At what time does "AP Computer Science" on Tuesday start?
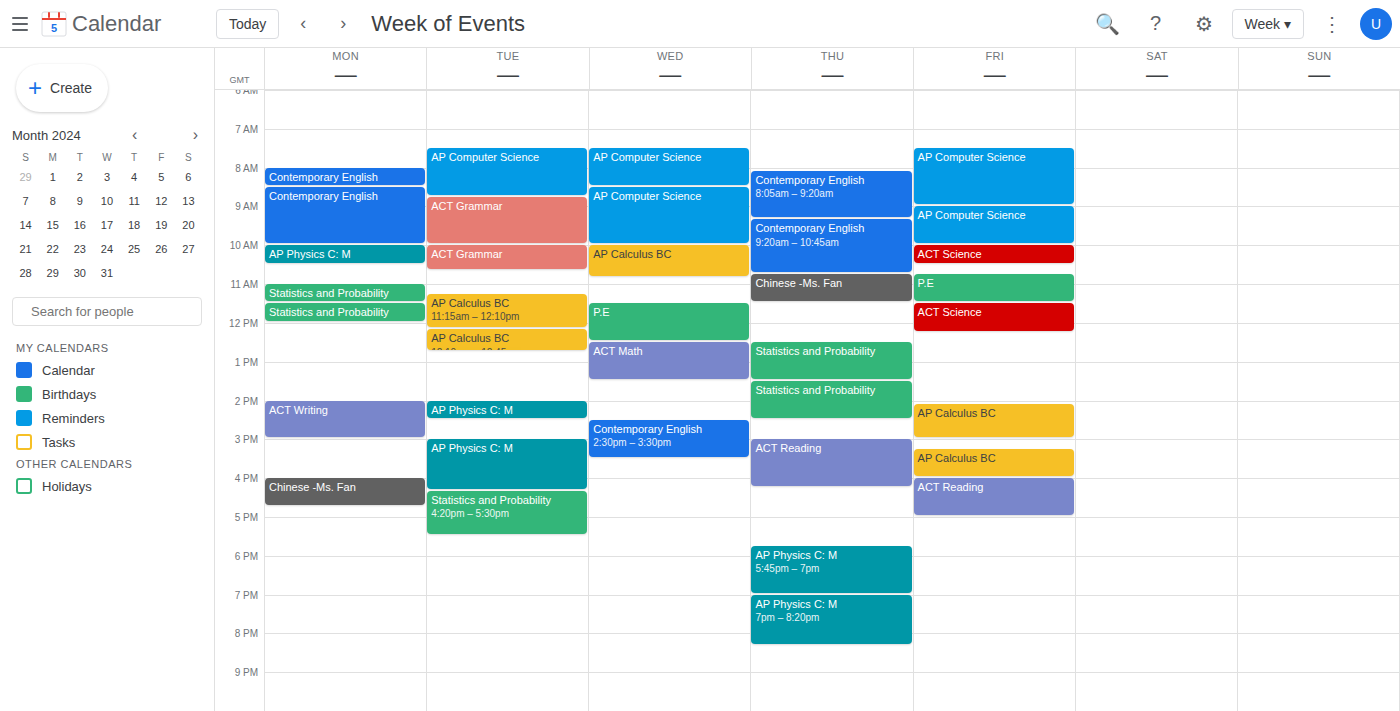
7:30 AM